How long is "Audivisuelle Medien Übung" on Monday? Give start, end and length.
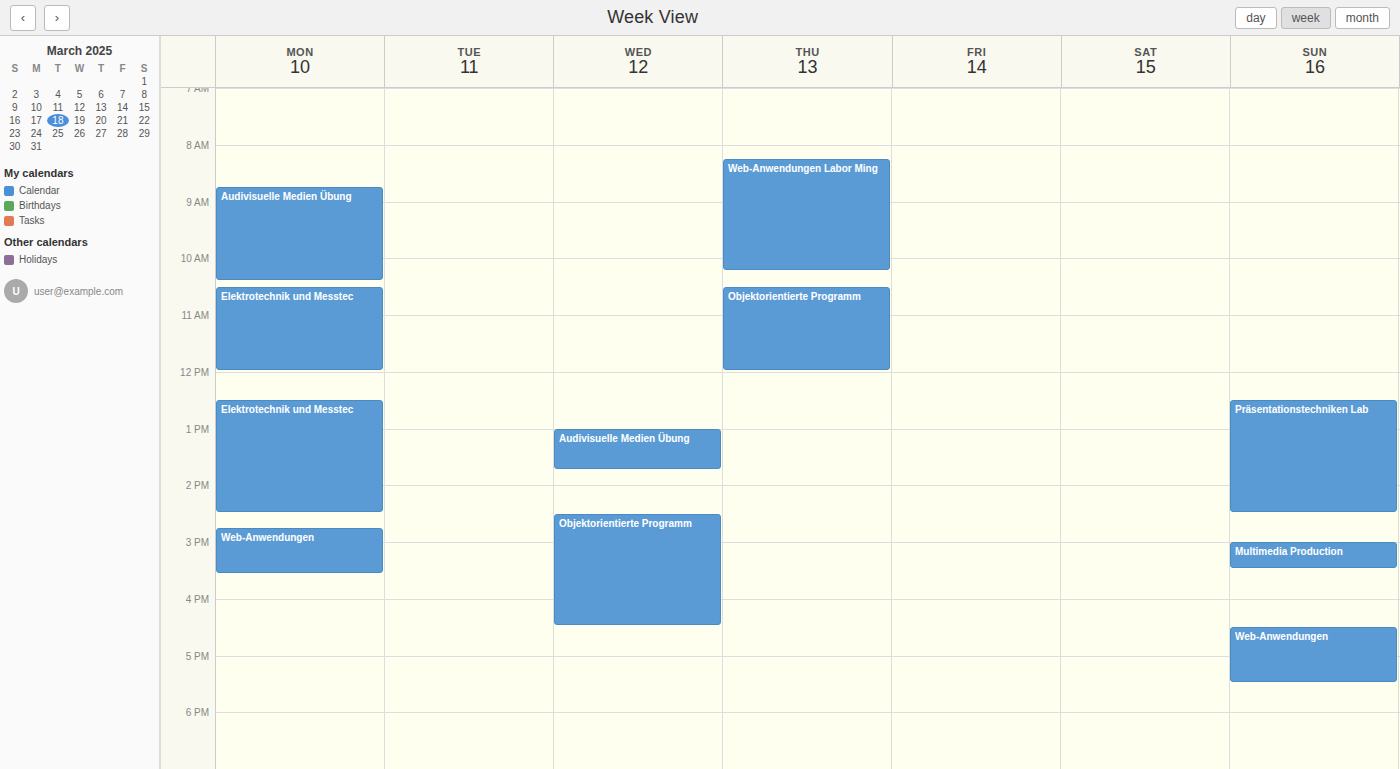
8:45 AM to 10:25 AM, 1 hour 40 minutes